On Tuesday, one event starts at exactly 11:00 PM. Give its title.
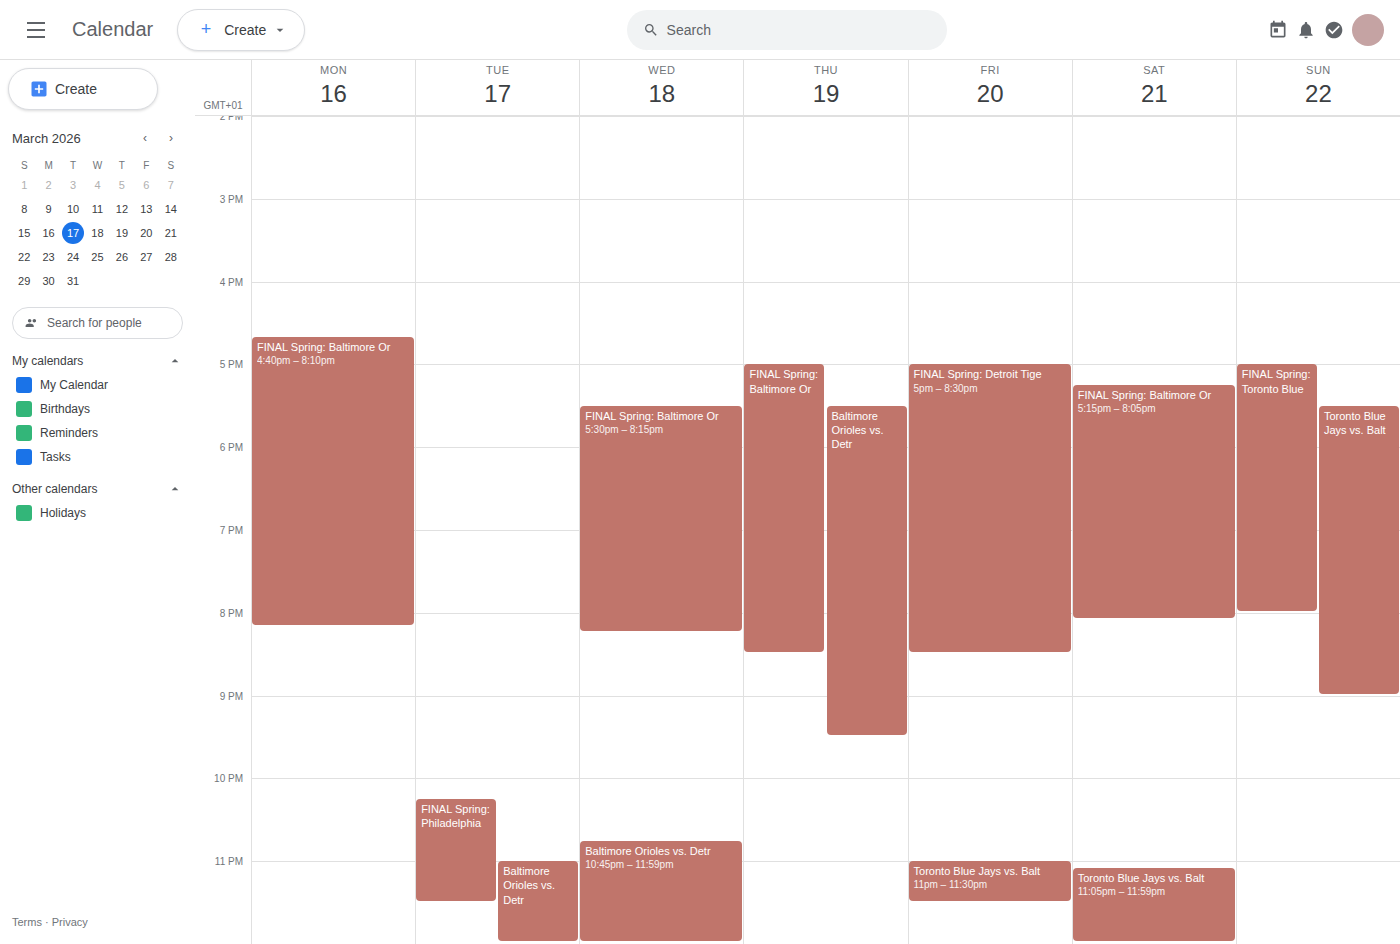
"Baltimore Orioles vs. Detr"